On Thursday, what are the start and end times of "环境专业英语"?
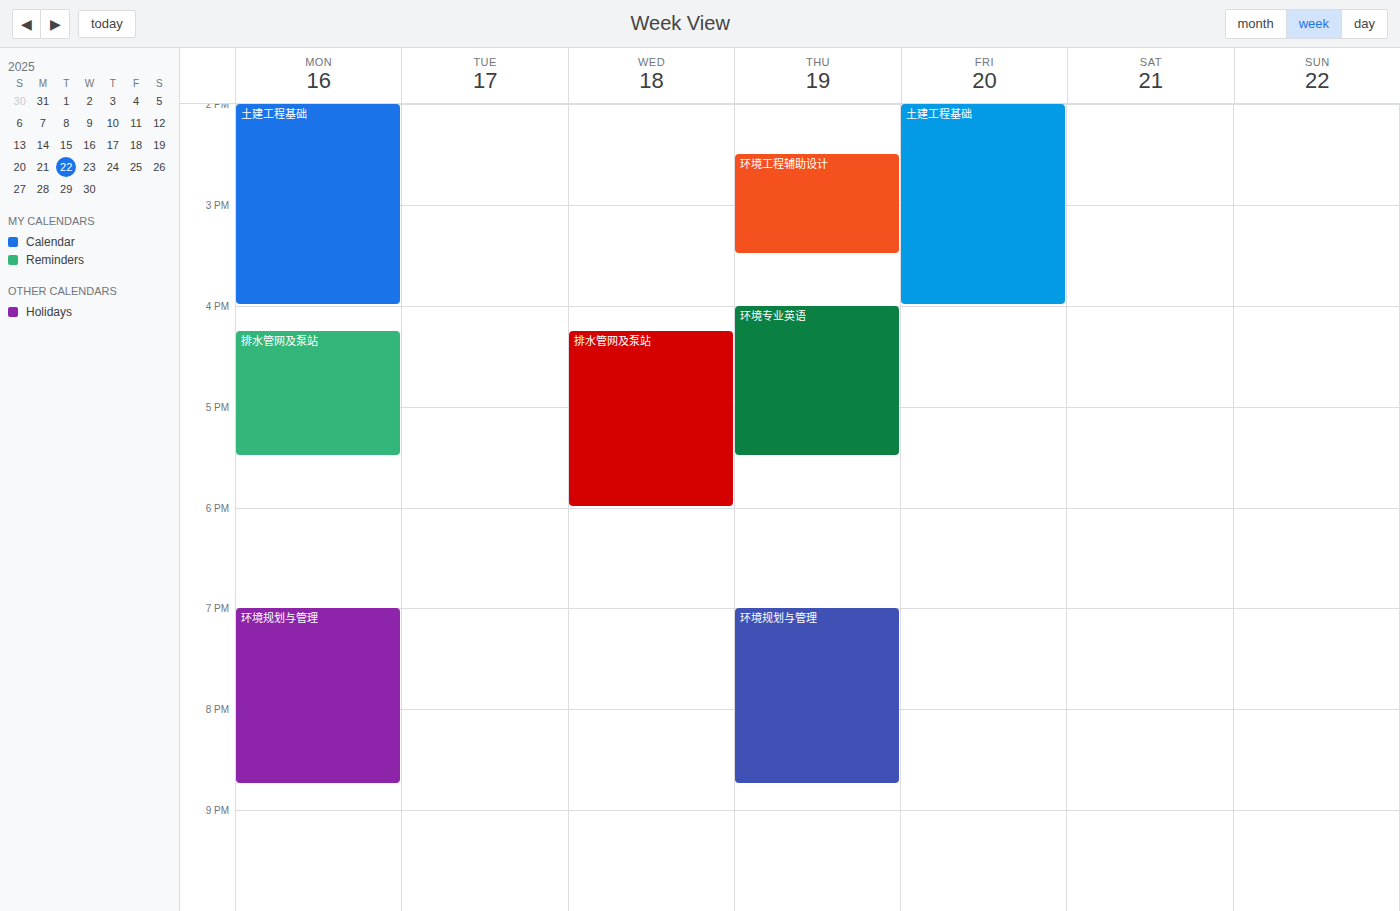
4:00 PM to 5:30 PM